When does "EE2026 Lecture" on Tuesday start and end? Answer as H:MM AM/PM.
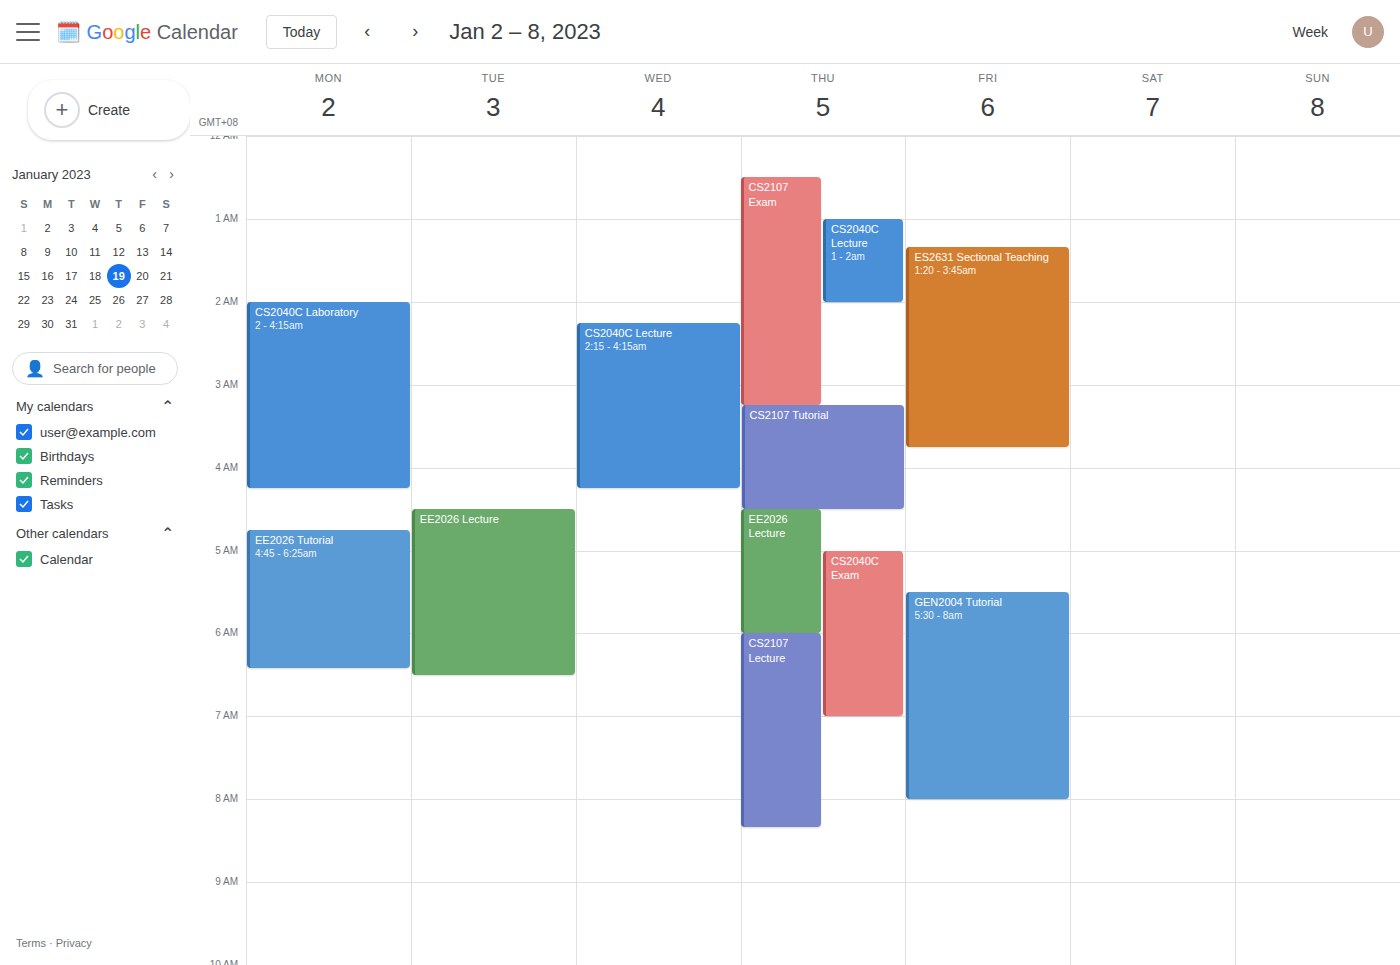
4:30 AM to 6:30 AM